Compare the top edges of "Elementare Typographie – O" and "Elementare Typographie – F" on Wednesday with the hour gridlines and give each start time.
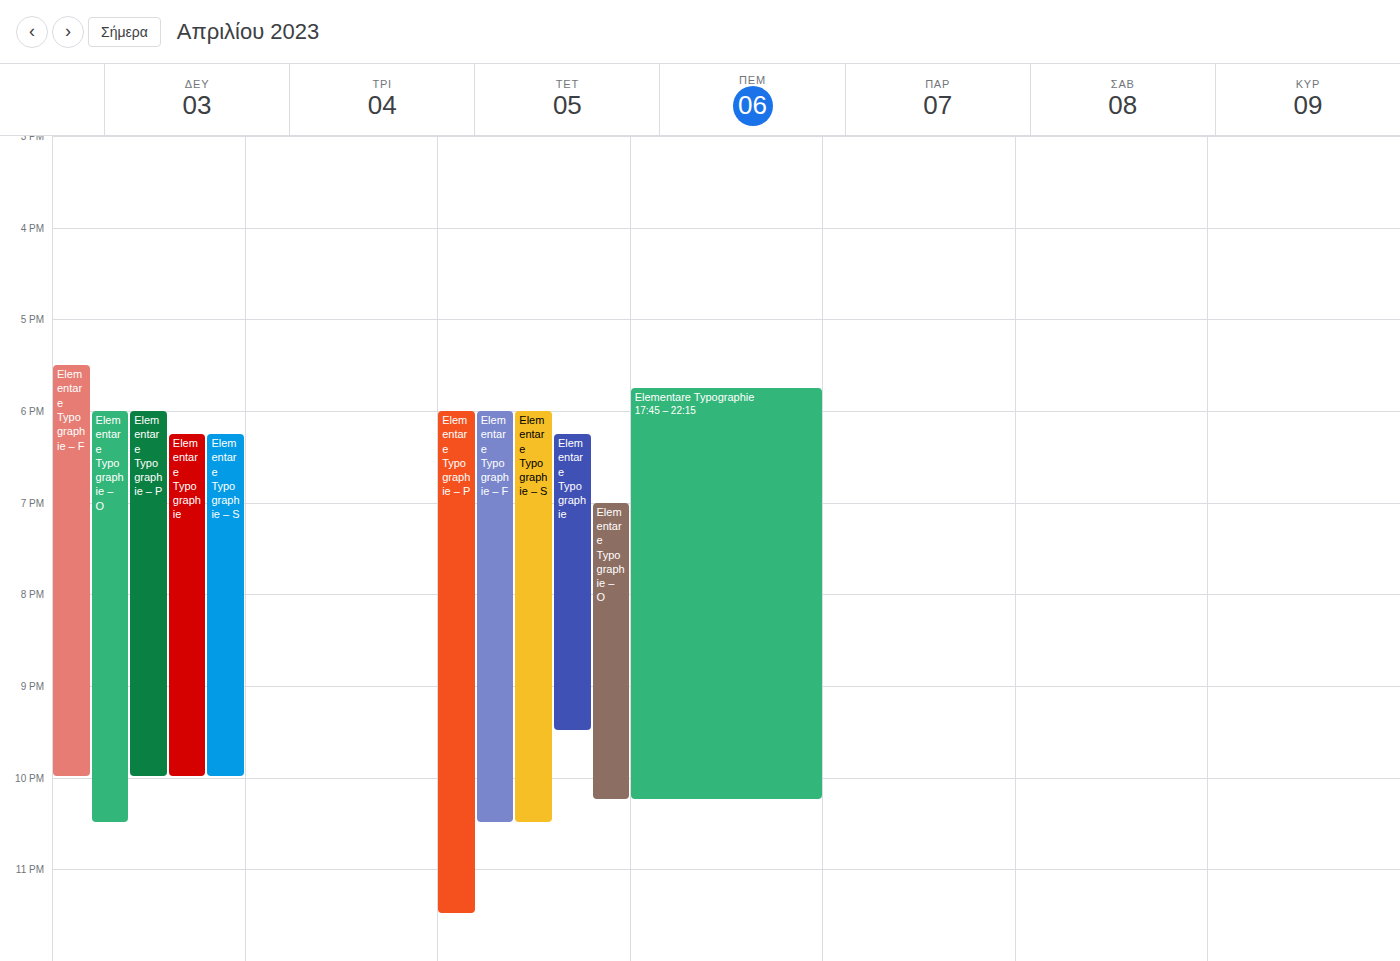
"Elementare Typographie – O": 7:00 PM, exactly on the 7 PM line. "Elementare Typographie – F": 6:00 PM, exactly on the 6 PM line.